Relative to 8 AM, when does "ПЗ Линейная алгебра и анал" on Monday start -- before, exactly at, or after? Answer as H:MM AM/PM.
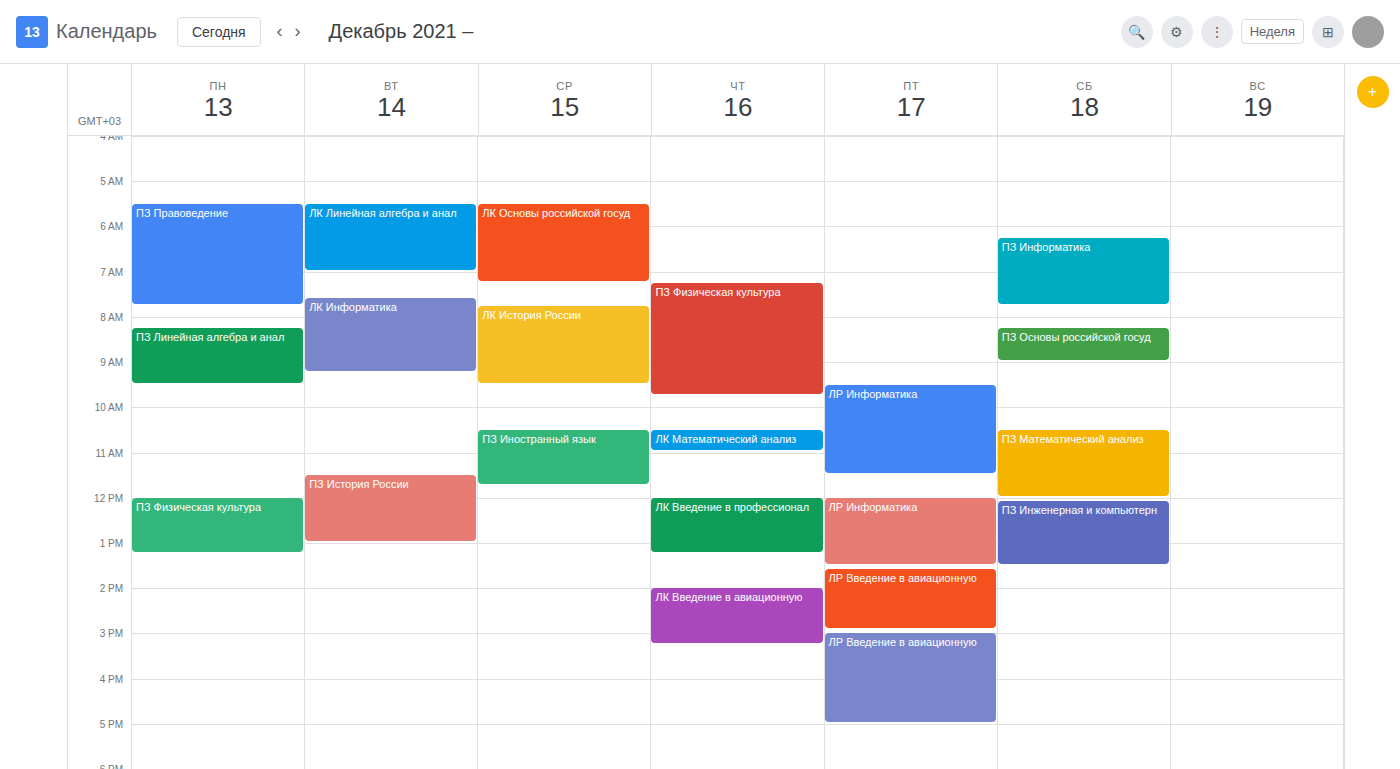
8:15 AM -- after 8 AM, 15 minutes below the 8 AM line.